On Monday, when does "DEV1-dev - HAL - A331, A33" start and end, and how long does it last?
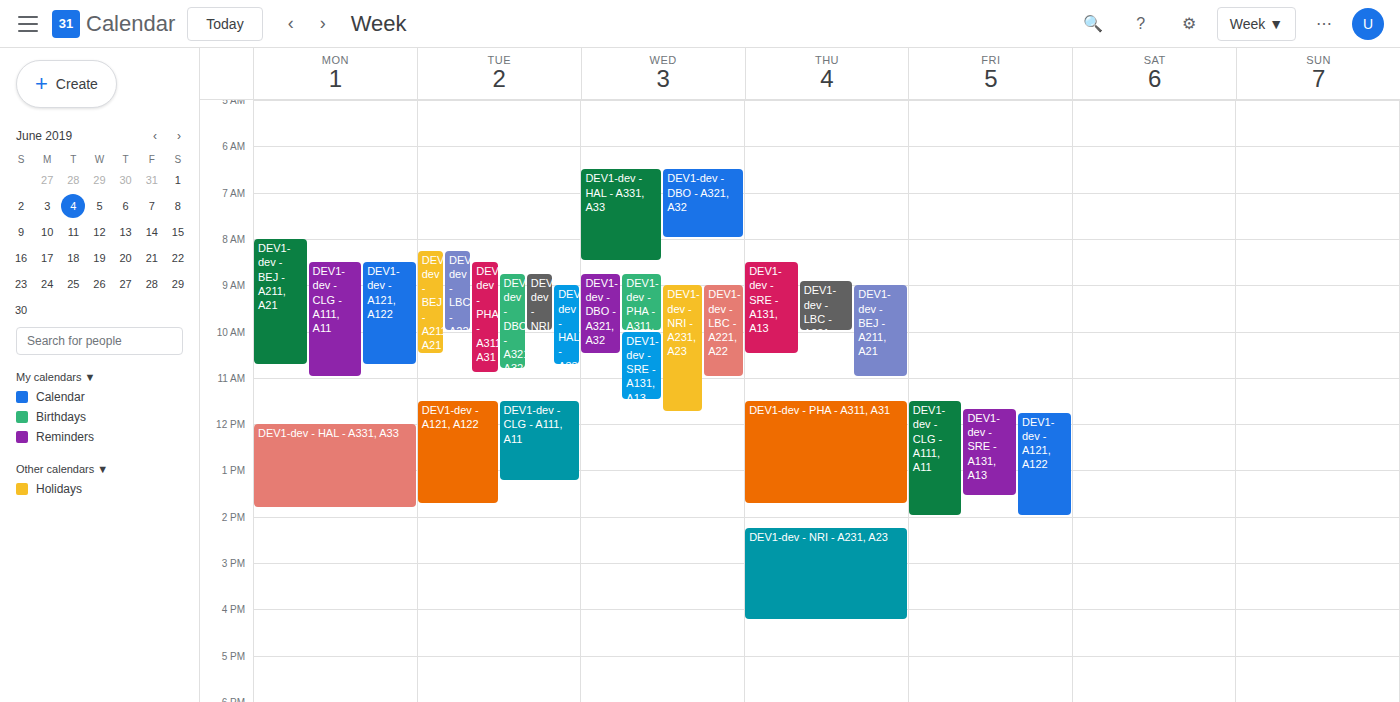
12:00 PM to 1:50 PM, 1 hour 50 minutes